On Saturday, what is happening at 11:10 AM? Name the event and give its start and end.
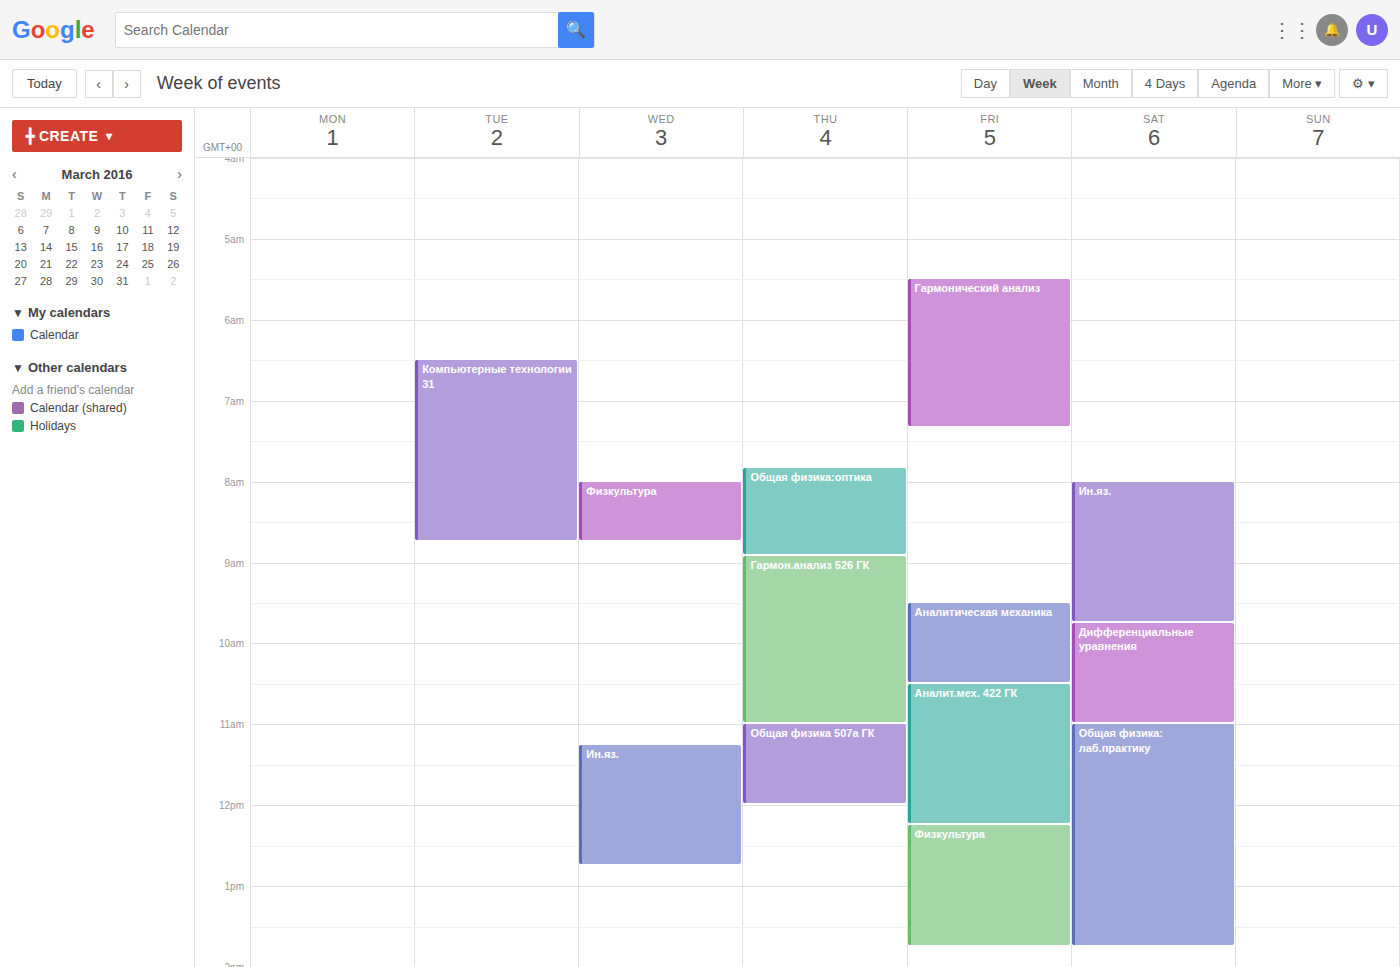
"Общая физика: лаб.практику", 11:00 AM to 1:45 PM